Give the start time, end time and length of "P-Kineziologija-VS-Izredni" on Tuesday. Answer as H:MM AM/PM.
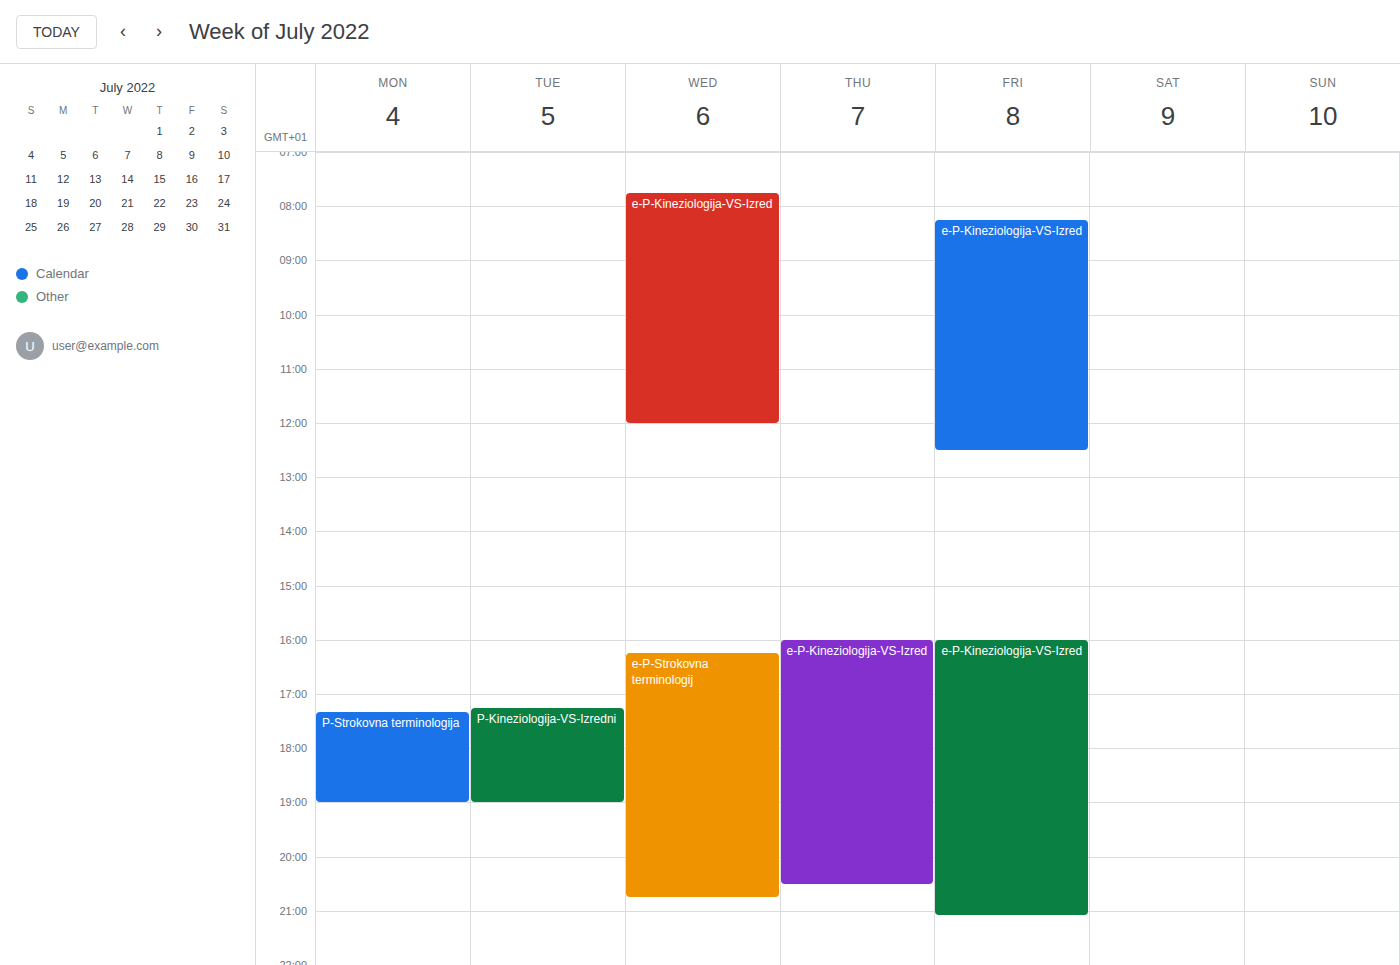
5:15 PM to 7:00 PM, 1 hour 45 minutes